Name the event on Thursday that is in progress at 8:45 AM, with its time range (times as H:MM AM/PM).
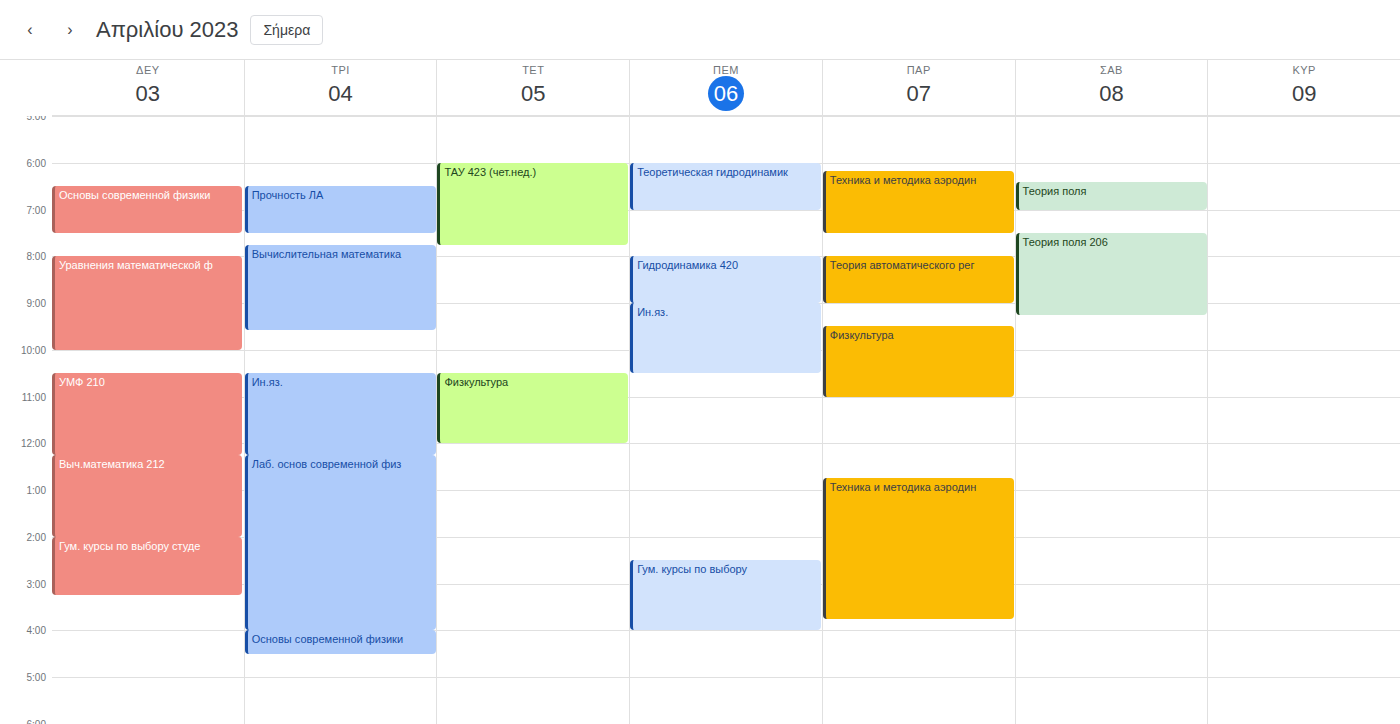
"Гидродинамика 420", 8:00 AM to 9:00 AM